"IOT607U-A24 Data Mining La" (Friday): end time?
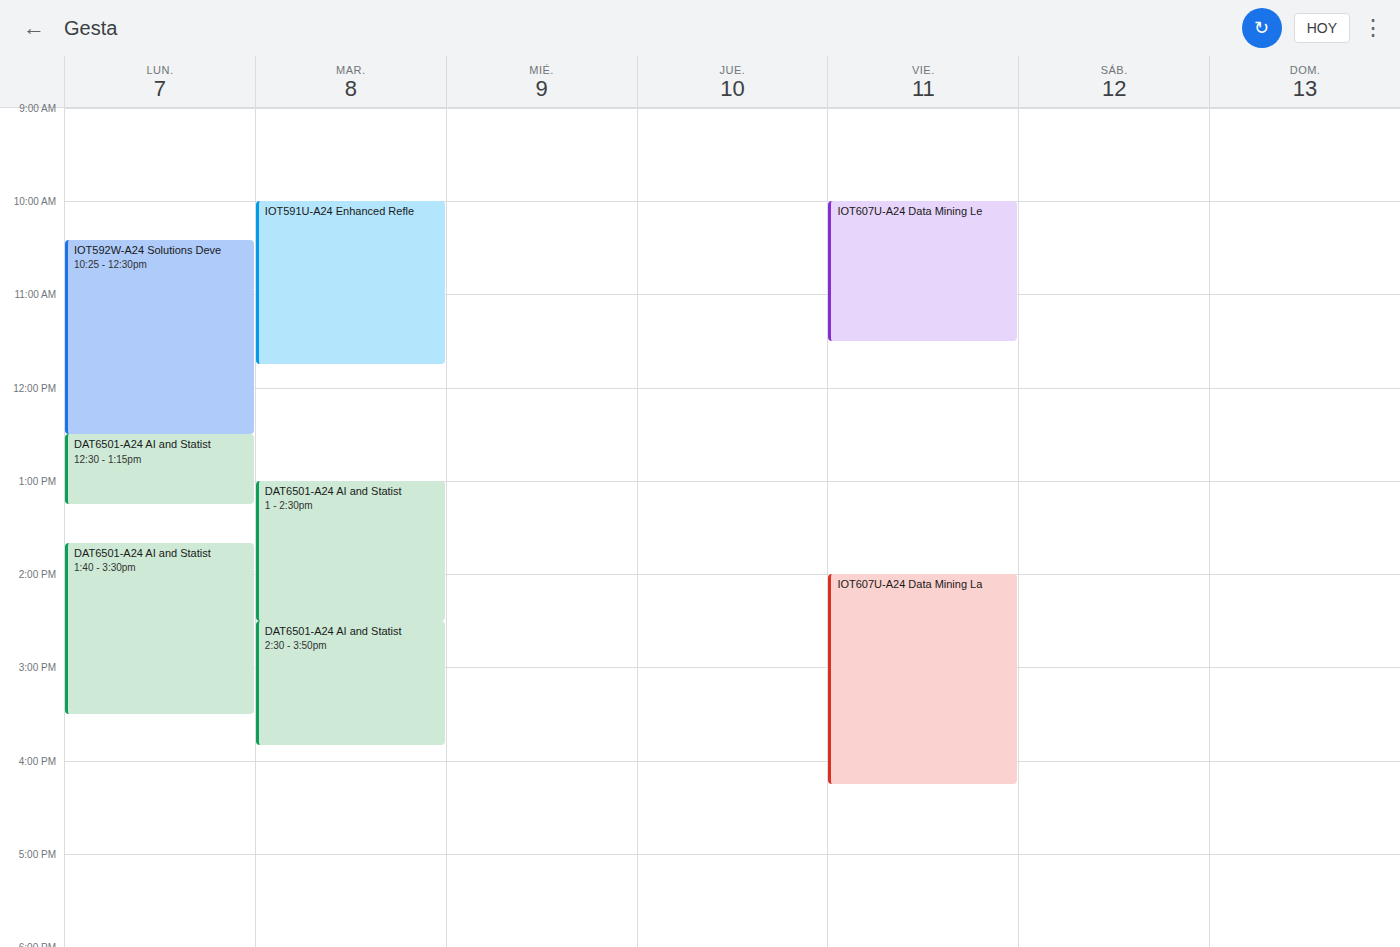
16:15